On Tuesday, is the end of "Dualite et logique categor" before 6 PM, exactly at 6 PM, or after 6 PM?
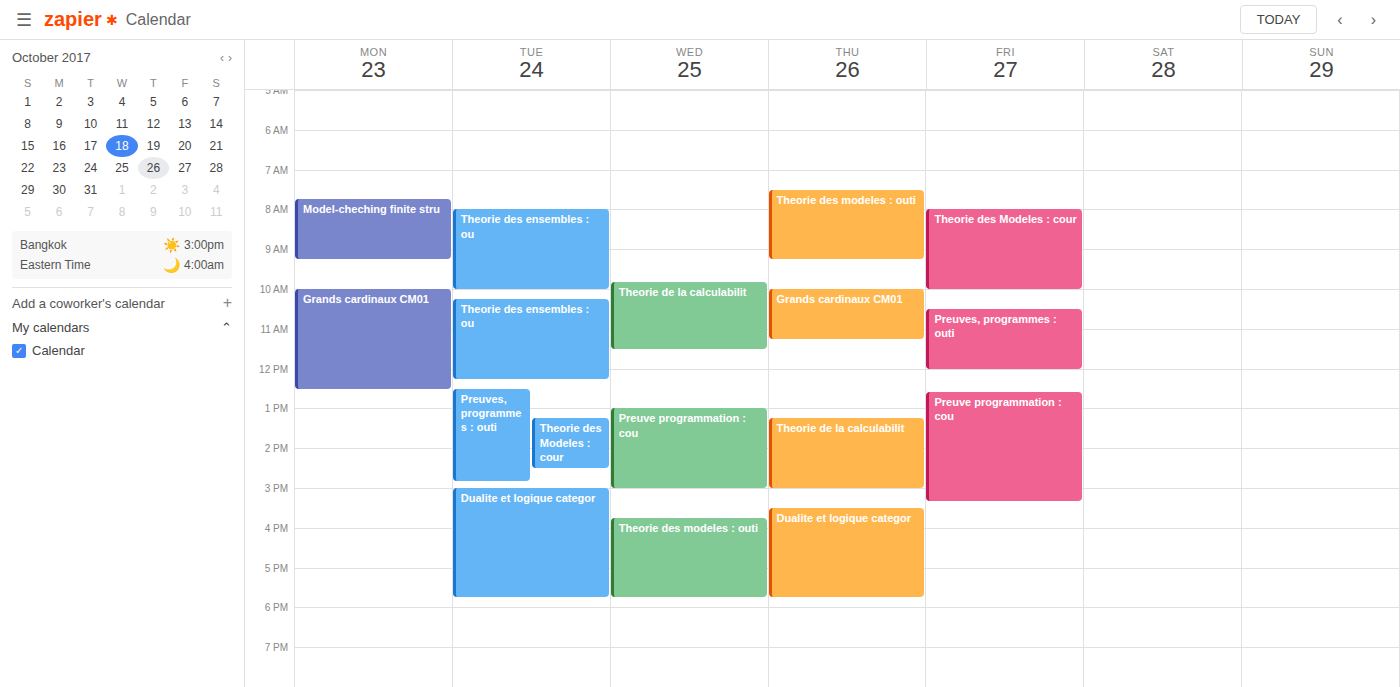
5:45 PM -- before 6 PM, 15 minutes above the 6 PM line.